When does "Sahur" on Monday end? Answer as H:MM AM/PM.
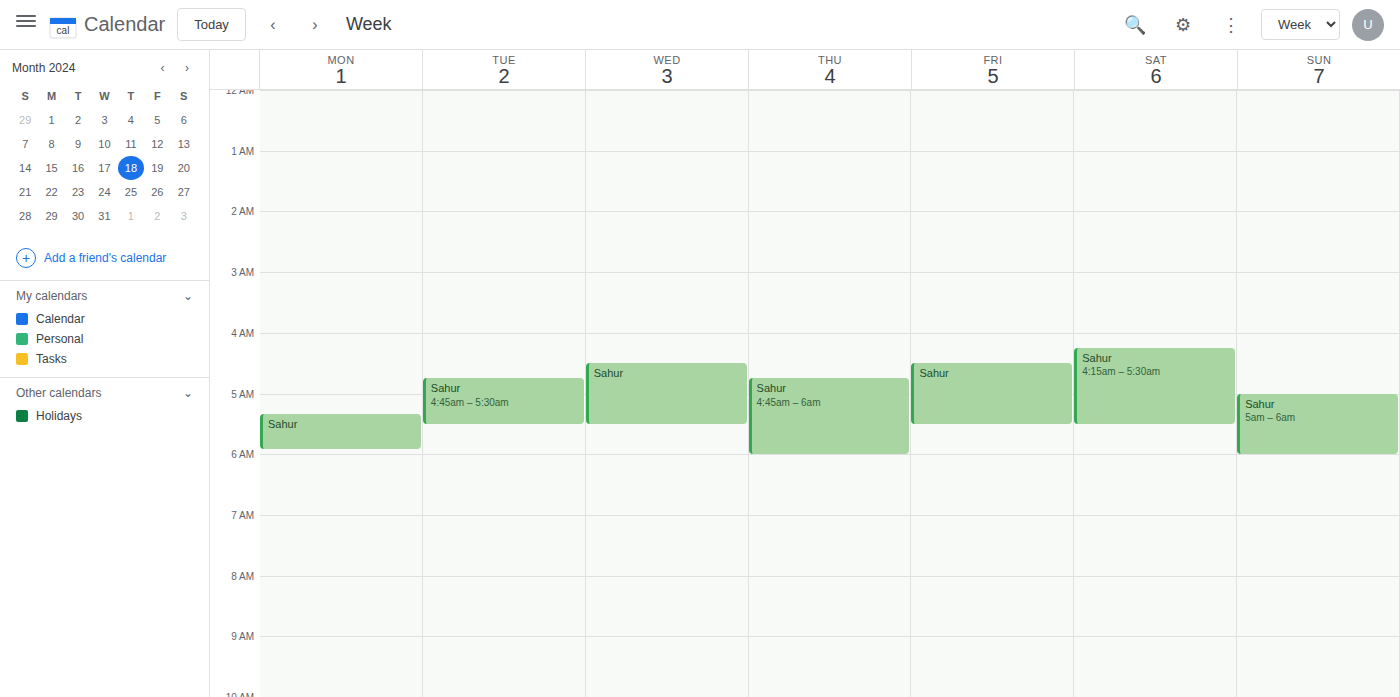
5:55 AM